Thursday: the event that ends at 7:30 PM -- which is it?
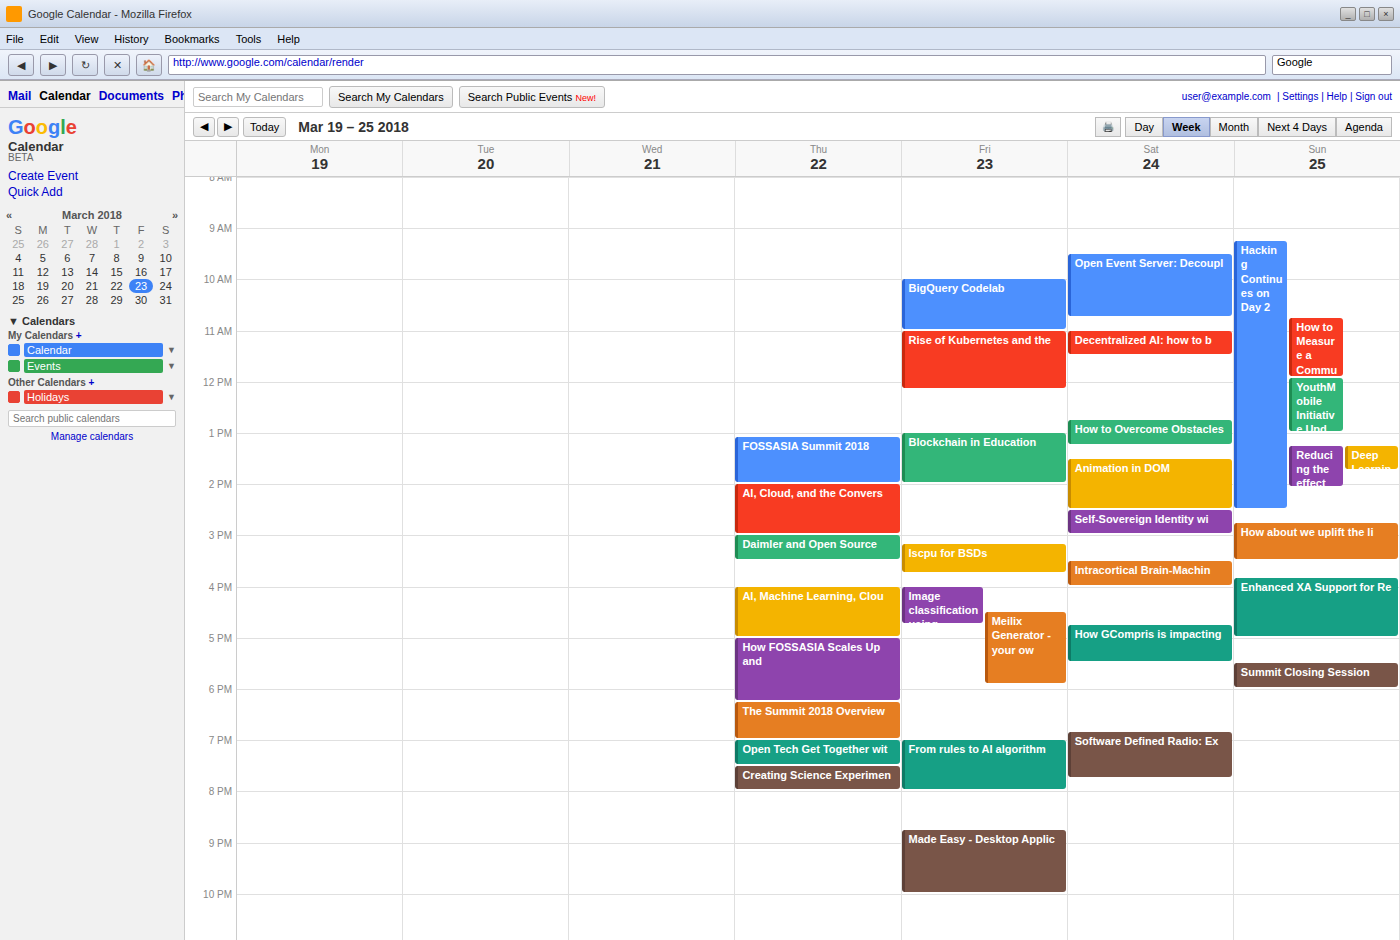
"Open Tech Get Together wit"